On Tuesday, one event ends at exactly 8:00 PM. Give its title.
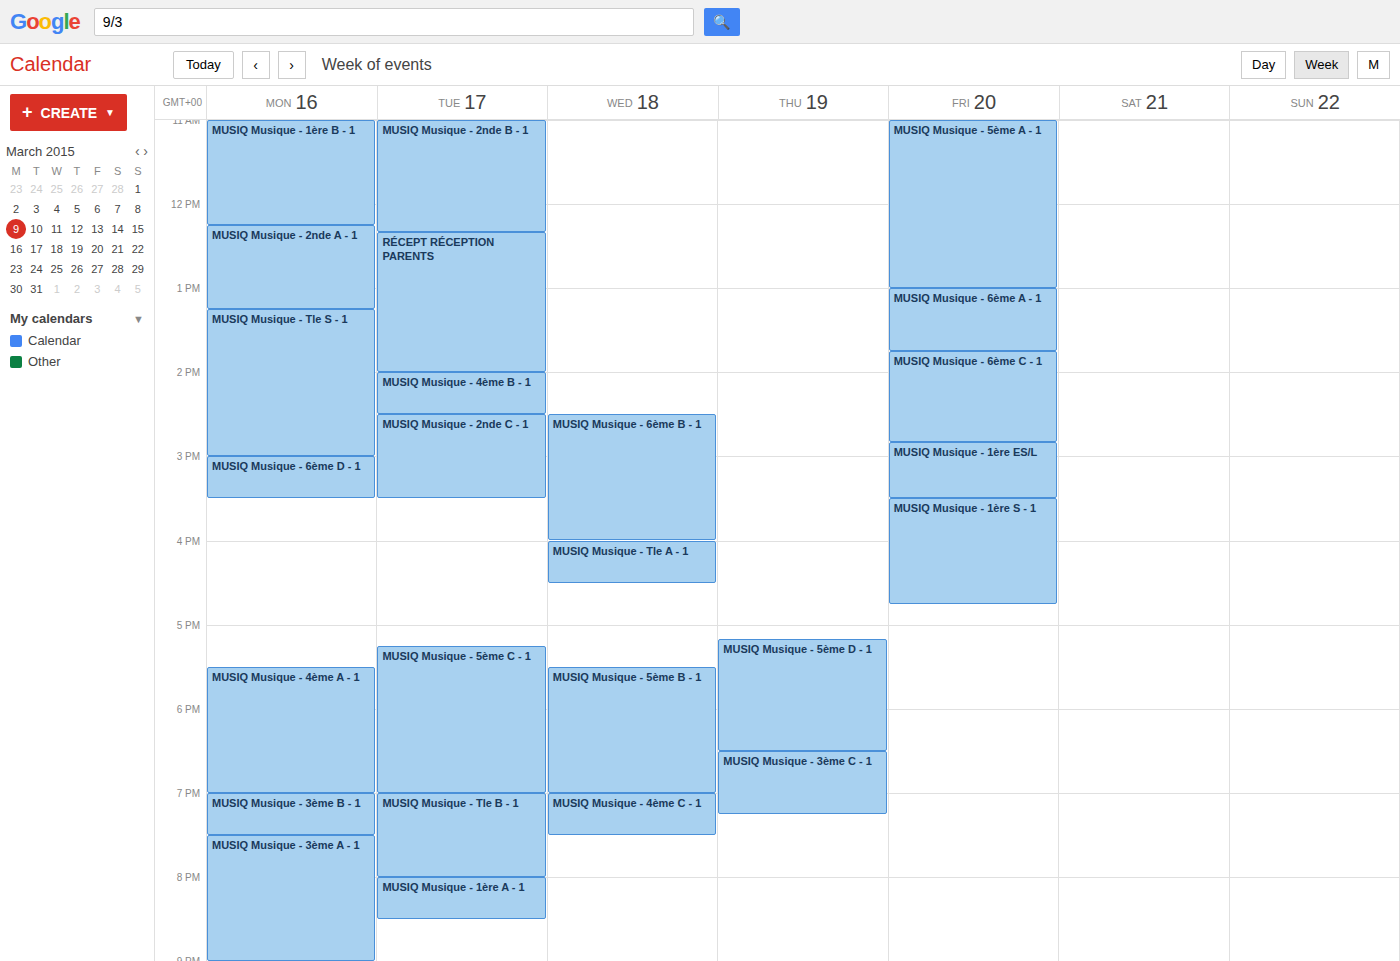
"MUSIQ Musique - Tle B - 1"